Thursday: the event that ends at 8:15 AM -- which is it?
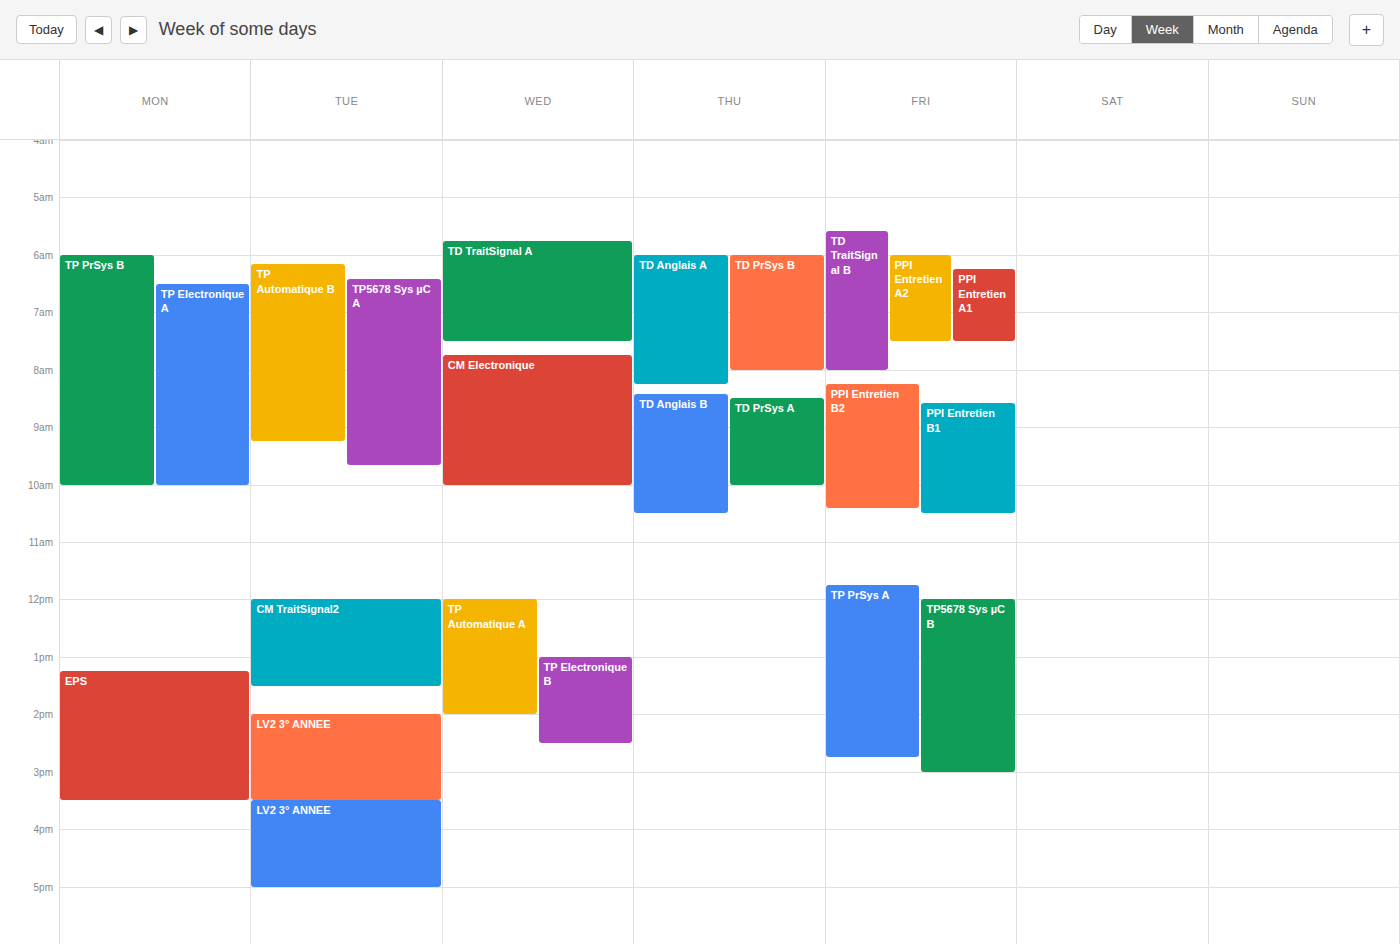
"TD Anglais A"